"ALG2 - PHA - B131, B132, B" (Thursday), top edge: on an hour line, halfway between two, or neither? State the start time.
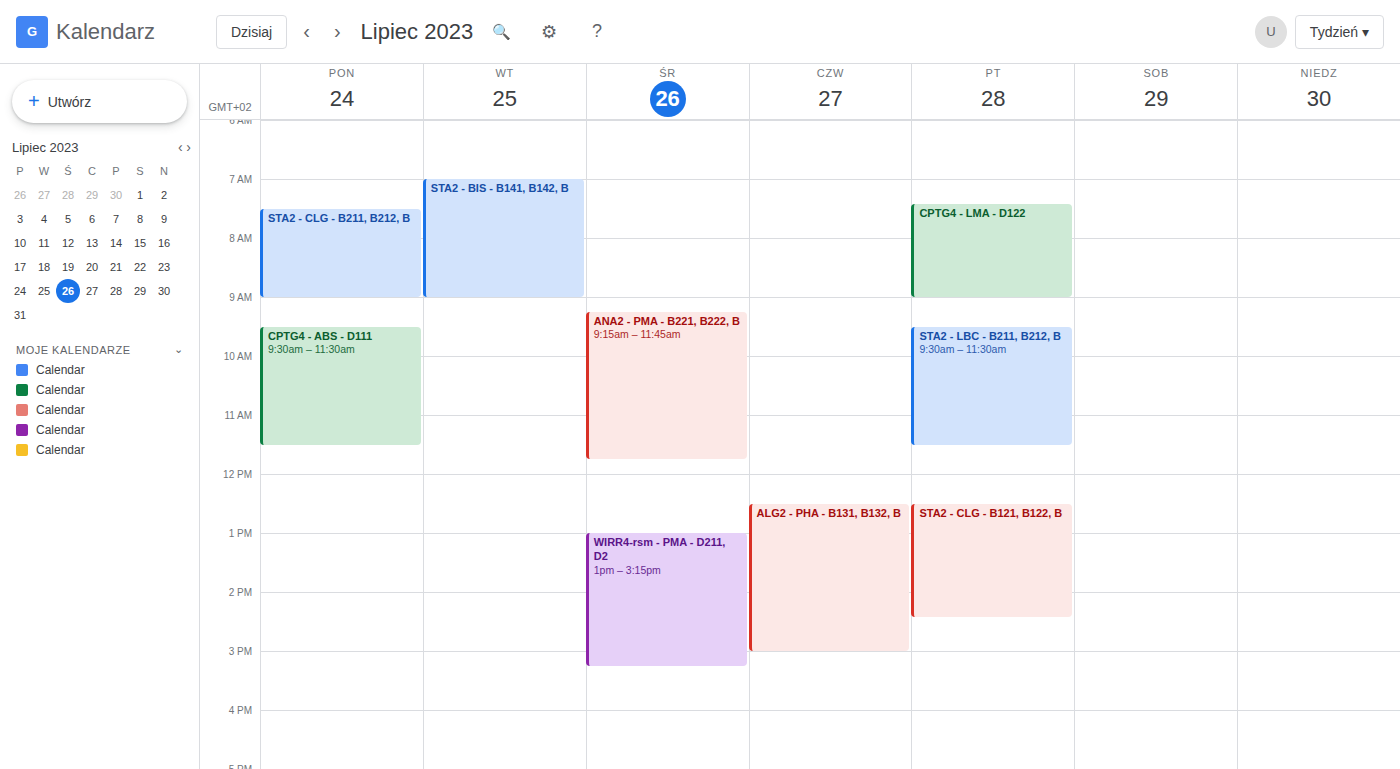
12:30 PM -- halfway between the 12 PM and 1 PM lines.